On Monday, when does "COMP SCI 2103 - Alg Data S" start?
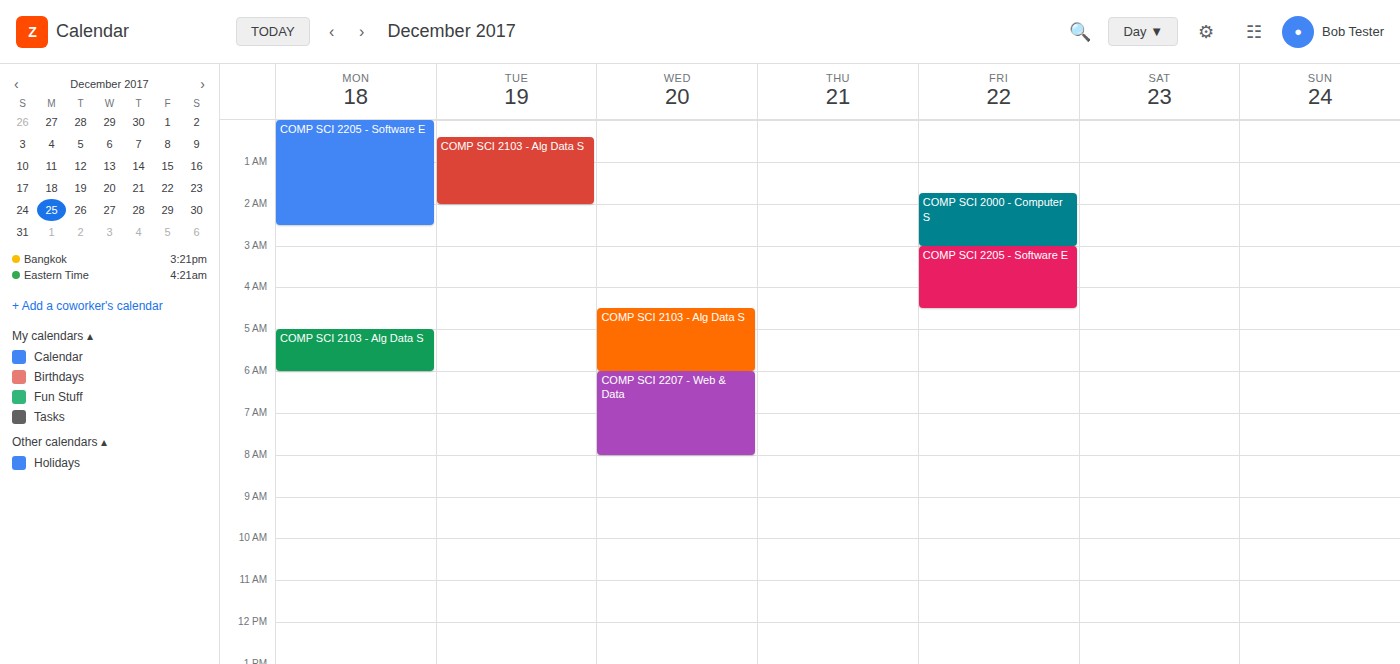
5:00 AM